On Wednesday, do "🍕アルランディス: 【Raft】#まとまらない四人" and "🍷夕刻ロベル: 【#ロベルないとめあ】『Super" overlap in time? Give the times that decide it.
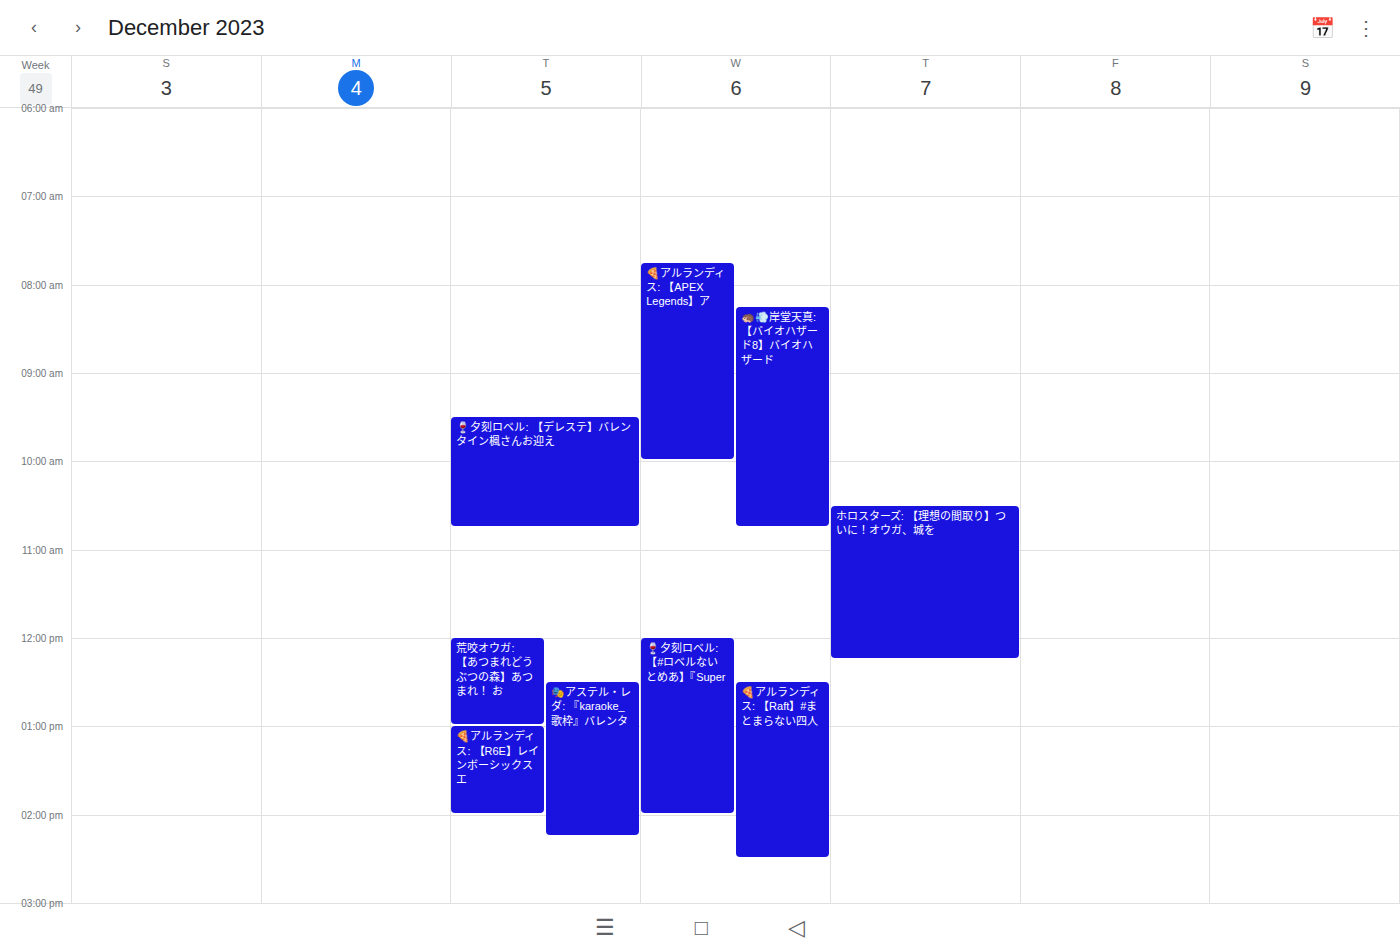
"🍕アルランディス: 【Raft】#まとまらない四人" starts at 12:30 PM, before "🍷夕刻ロベル: 【#ロベルないとめあ】『Super" ends at 2:00 PM -- they overlap.